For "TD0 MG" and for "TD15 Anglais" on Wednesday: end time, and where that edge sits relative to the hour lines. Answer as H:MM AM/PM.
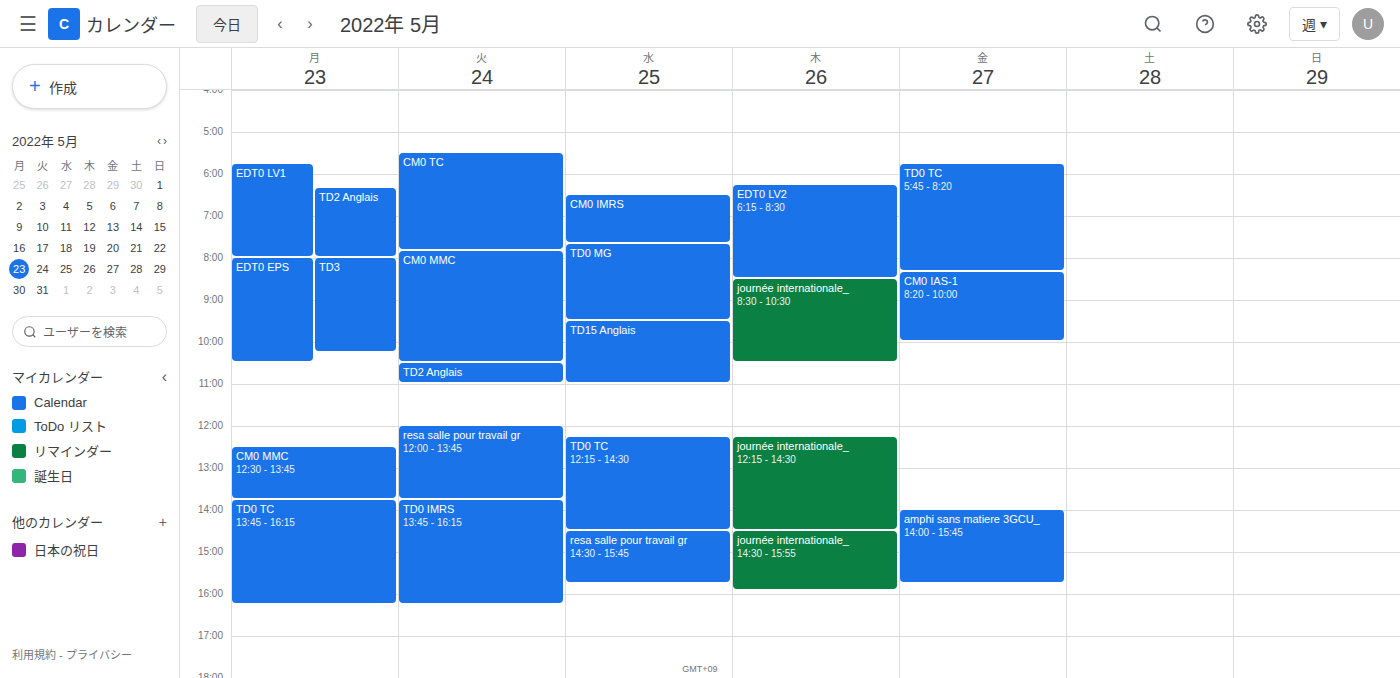
"TD0 MG": 9:30 AM, halfway between the 9 AM and 10 AM lines. "TD15 Anglais": 11:00 AM, exactly on the 11 AM line.